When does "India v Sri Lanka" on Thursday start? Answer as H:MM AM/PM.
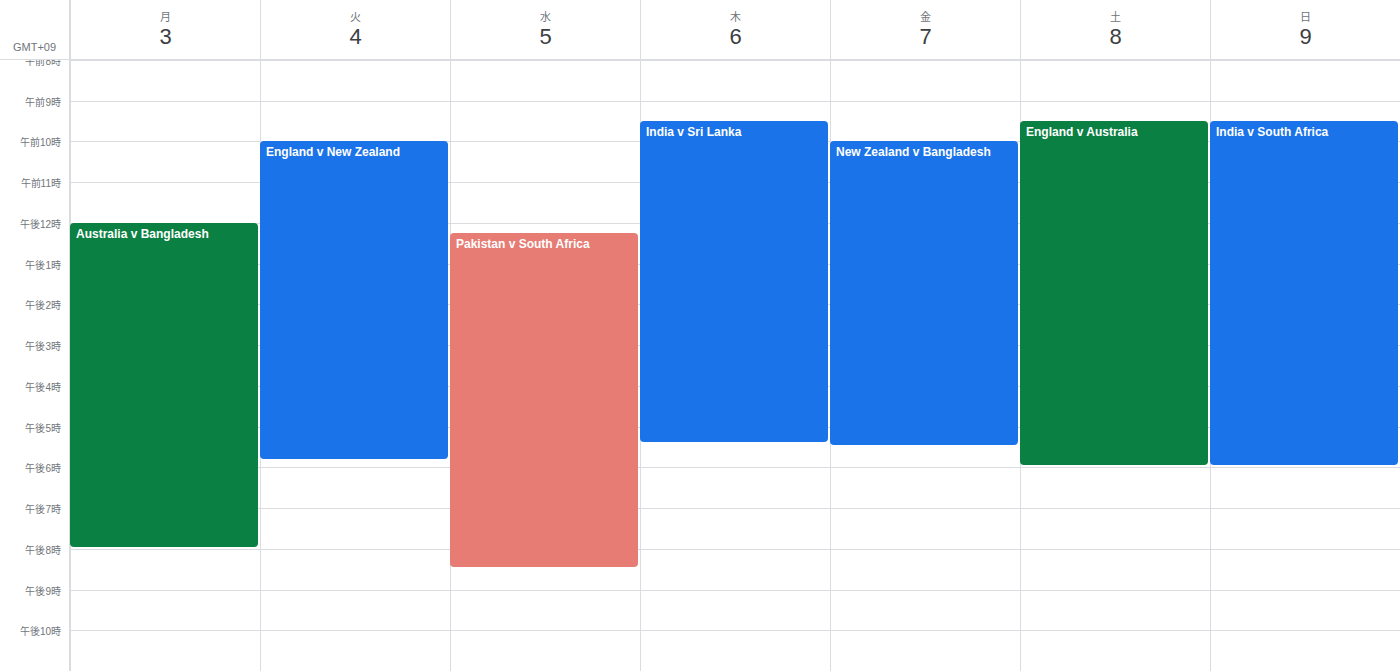
9:30 AM